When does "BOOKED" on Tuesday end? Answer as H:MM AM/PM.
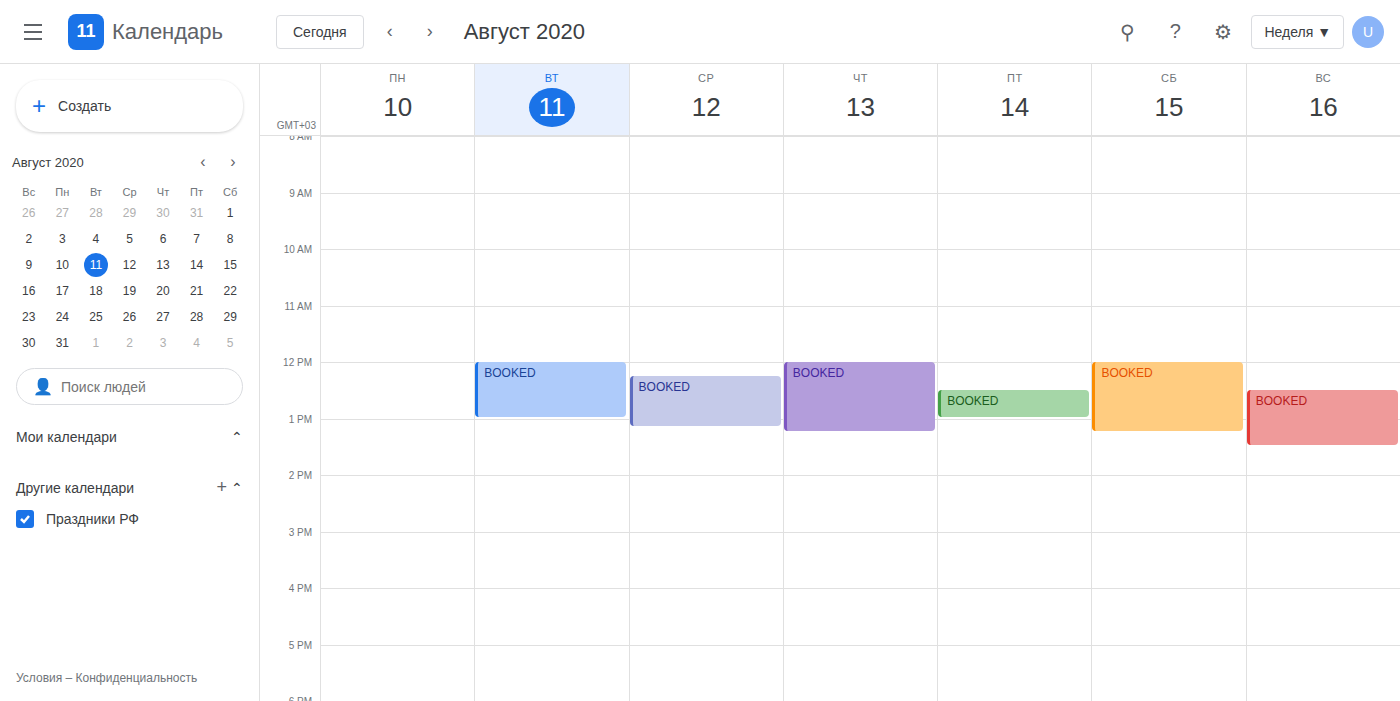
1:00 PM